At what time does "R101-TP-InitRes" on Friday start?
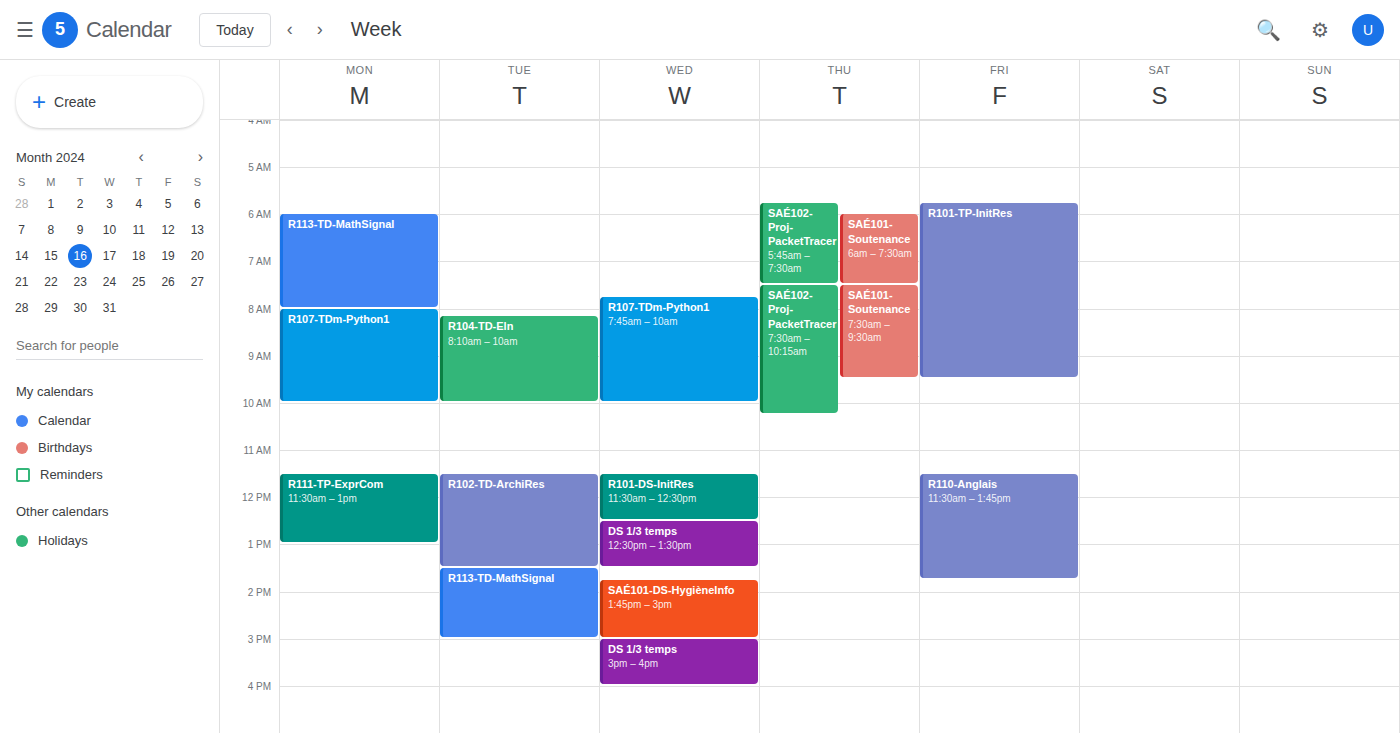
5:45 AM